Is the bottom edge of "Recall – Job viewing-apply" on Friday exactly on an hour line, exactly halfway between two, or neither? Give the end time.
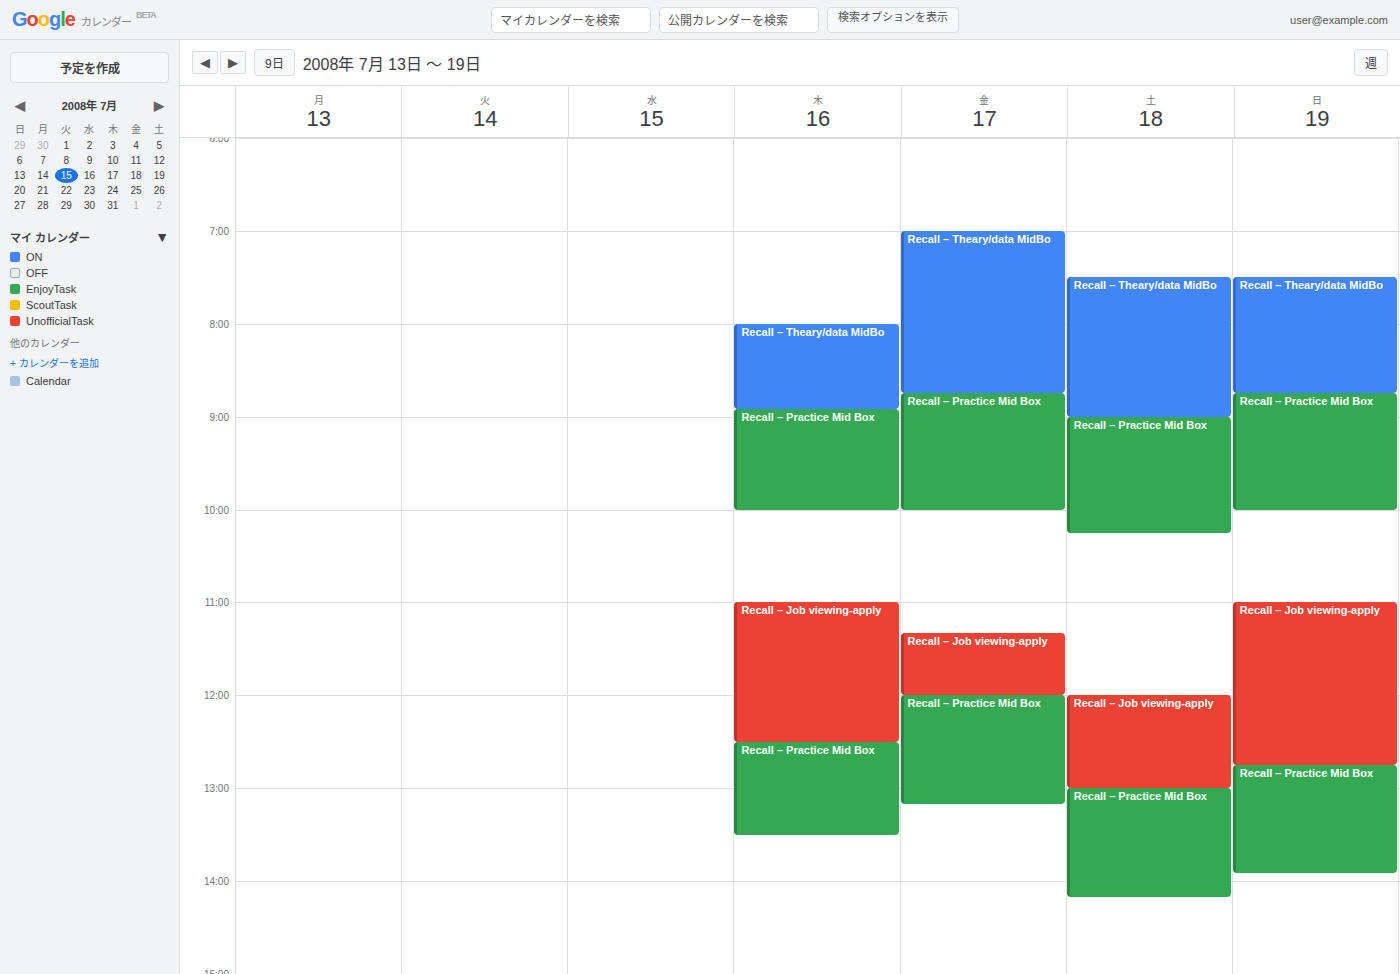
12:00 PM -- exactly on the 12 PM line.